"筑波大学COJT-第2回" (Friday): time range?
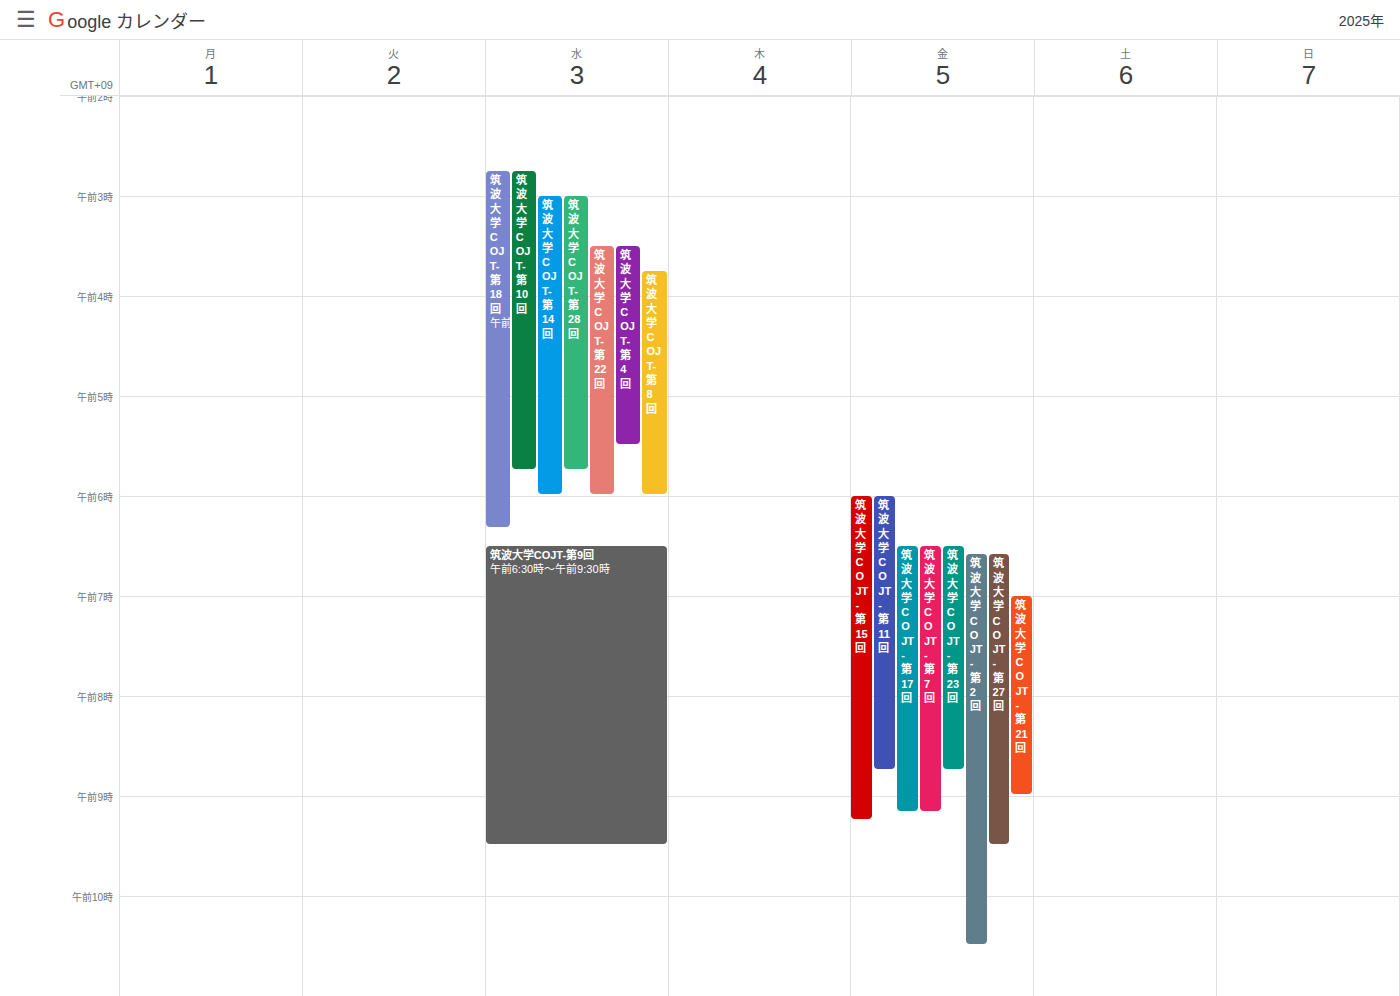
6:35 AM to 10:30 AM